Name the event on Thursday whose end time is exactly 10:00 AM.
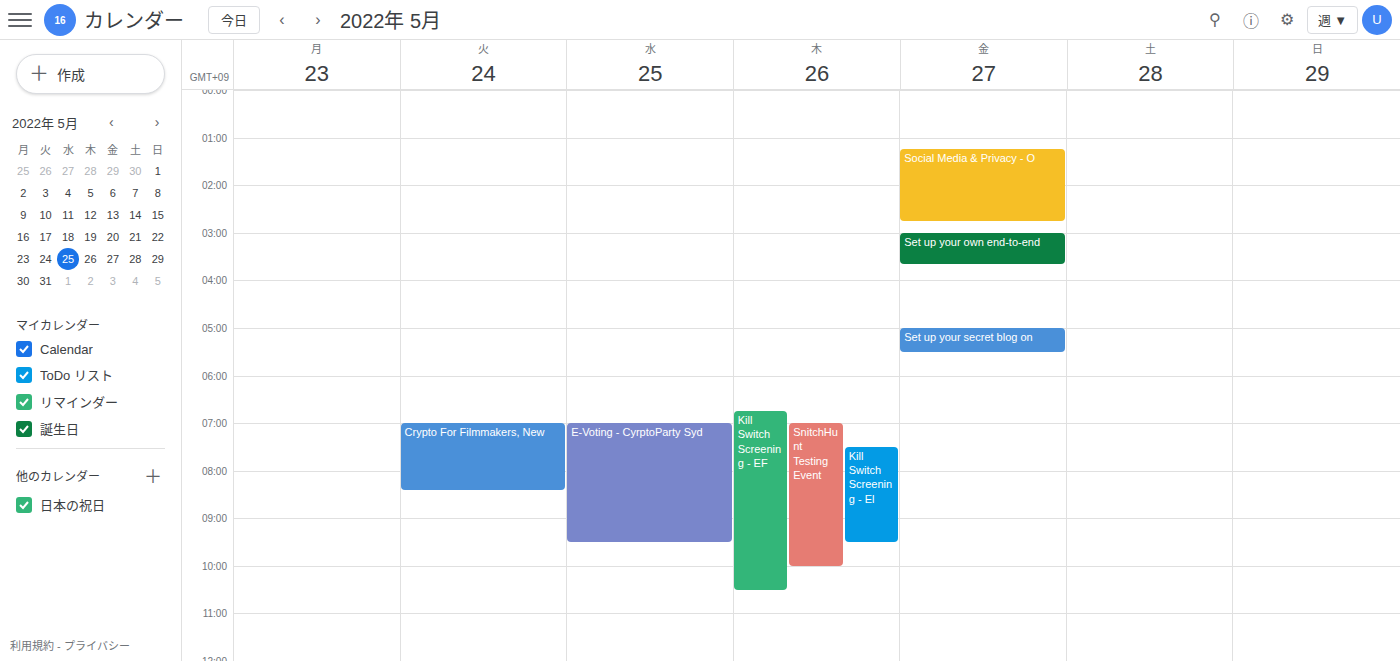
"SnitchHunt Testing Event"